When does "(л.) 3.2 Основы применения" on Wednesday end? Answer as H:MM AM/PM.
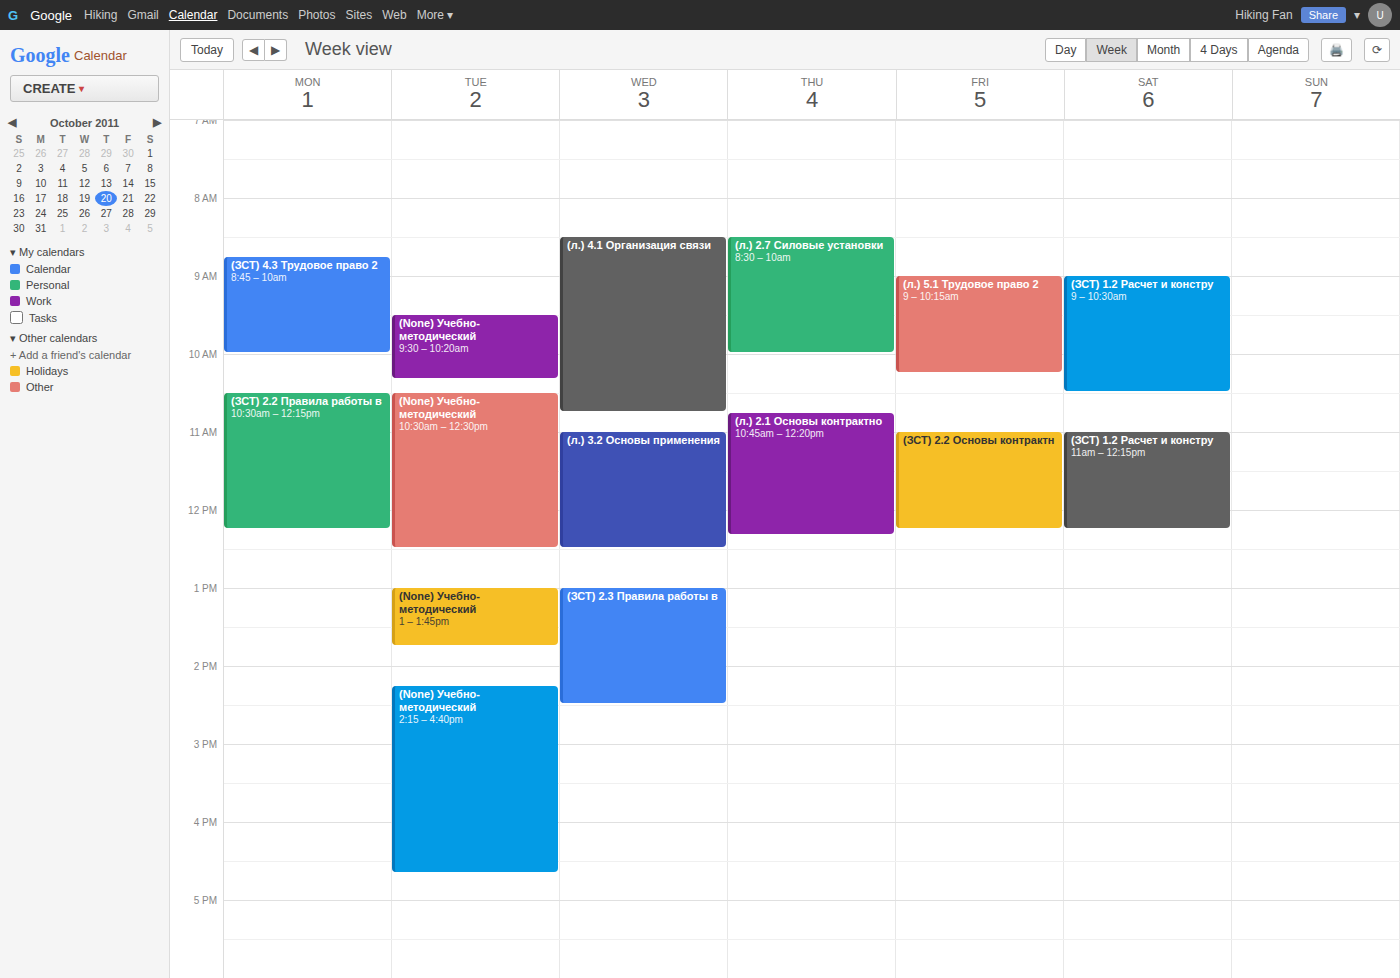
12:30 PM